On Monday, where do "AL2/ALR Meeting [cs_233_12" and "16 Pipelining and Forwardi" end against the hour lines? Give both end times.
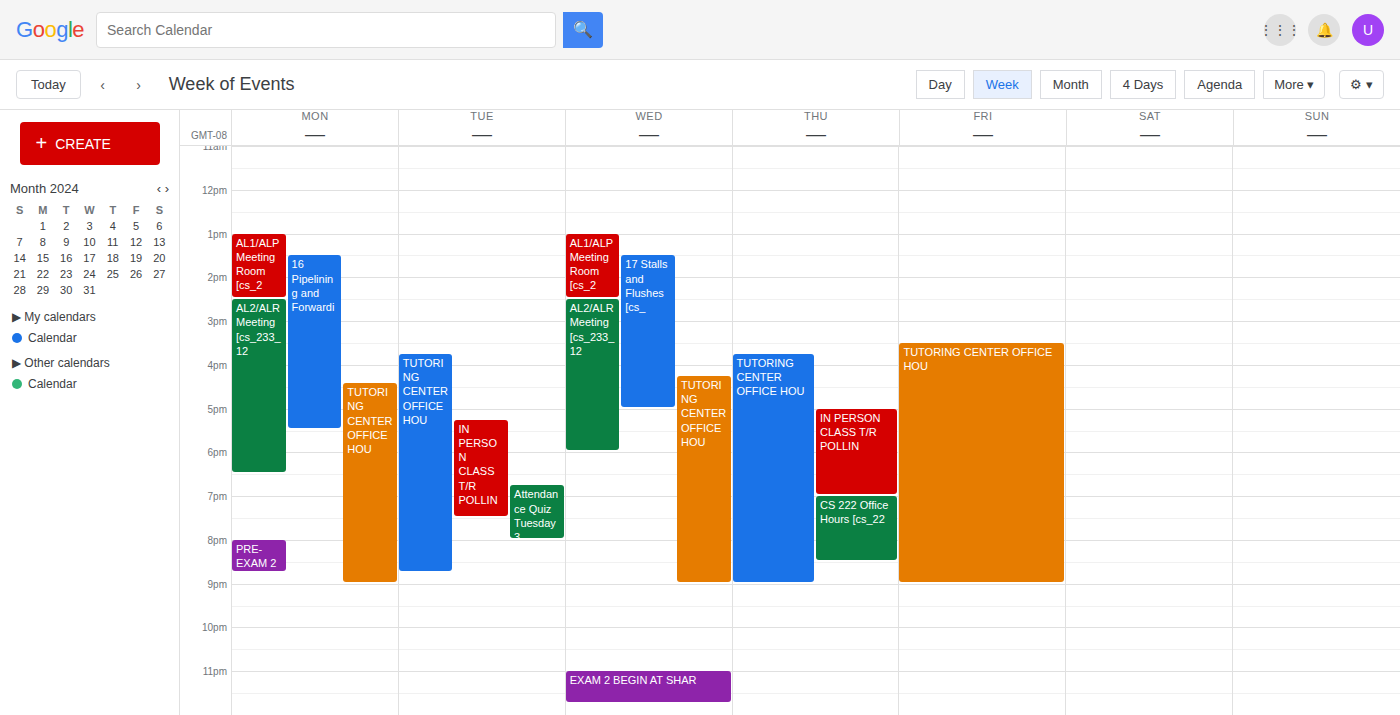
"AL2/ALR Meeting [cs_233_12": 6:30 PM, halfway between the 6 PM and 7 PM lines. "16 Pipelining and Forwardi": 5:30 PM, halfway between the 5 PM and 6 PM lines.